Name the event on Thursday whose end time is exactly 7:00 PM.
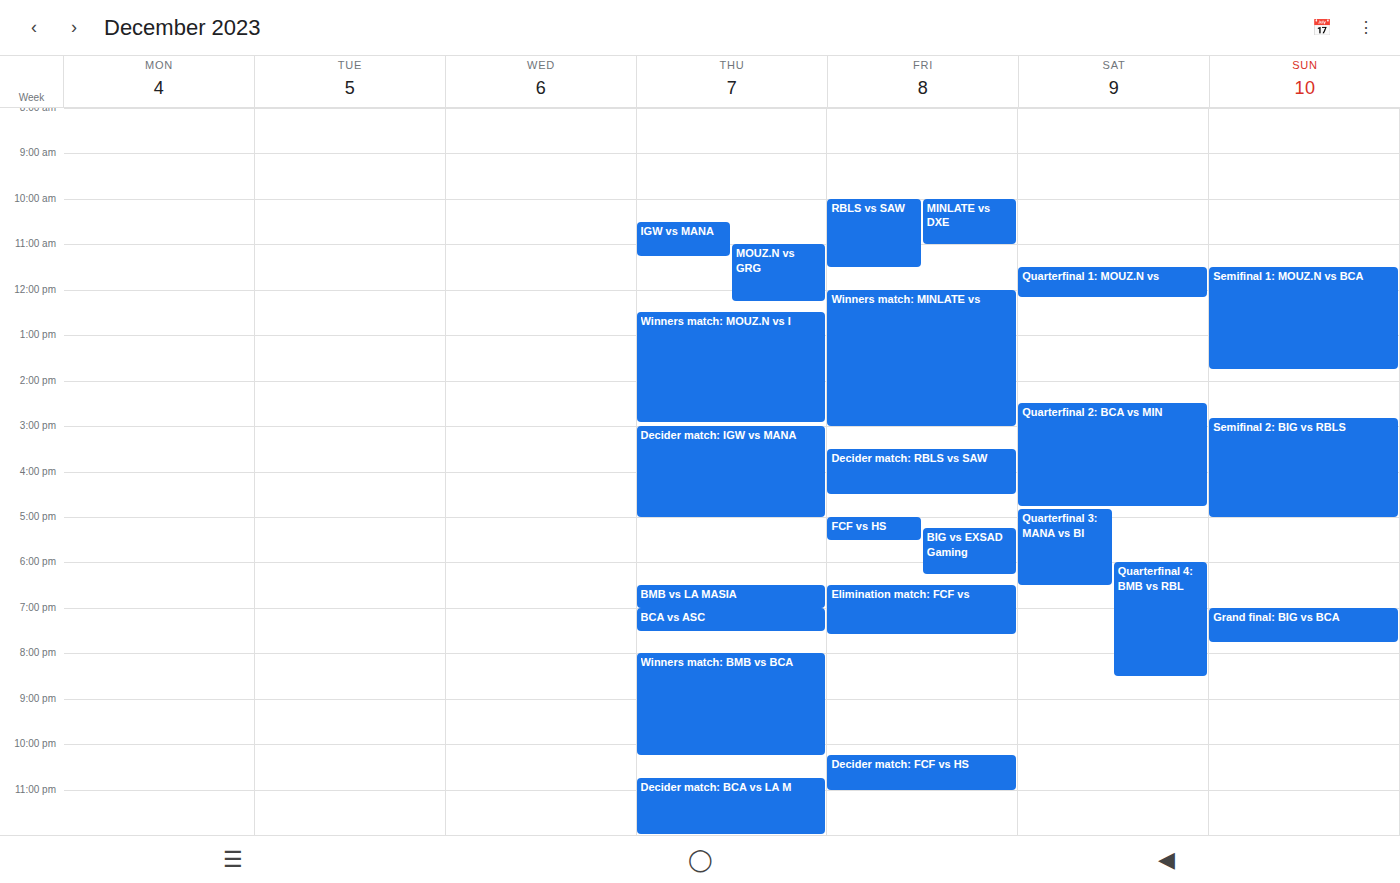
"BMB vs LA MASIA"